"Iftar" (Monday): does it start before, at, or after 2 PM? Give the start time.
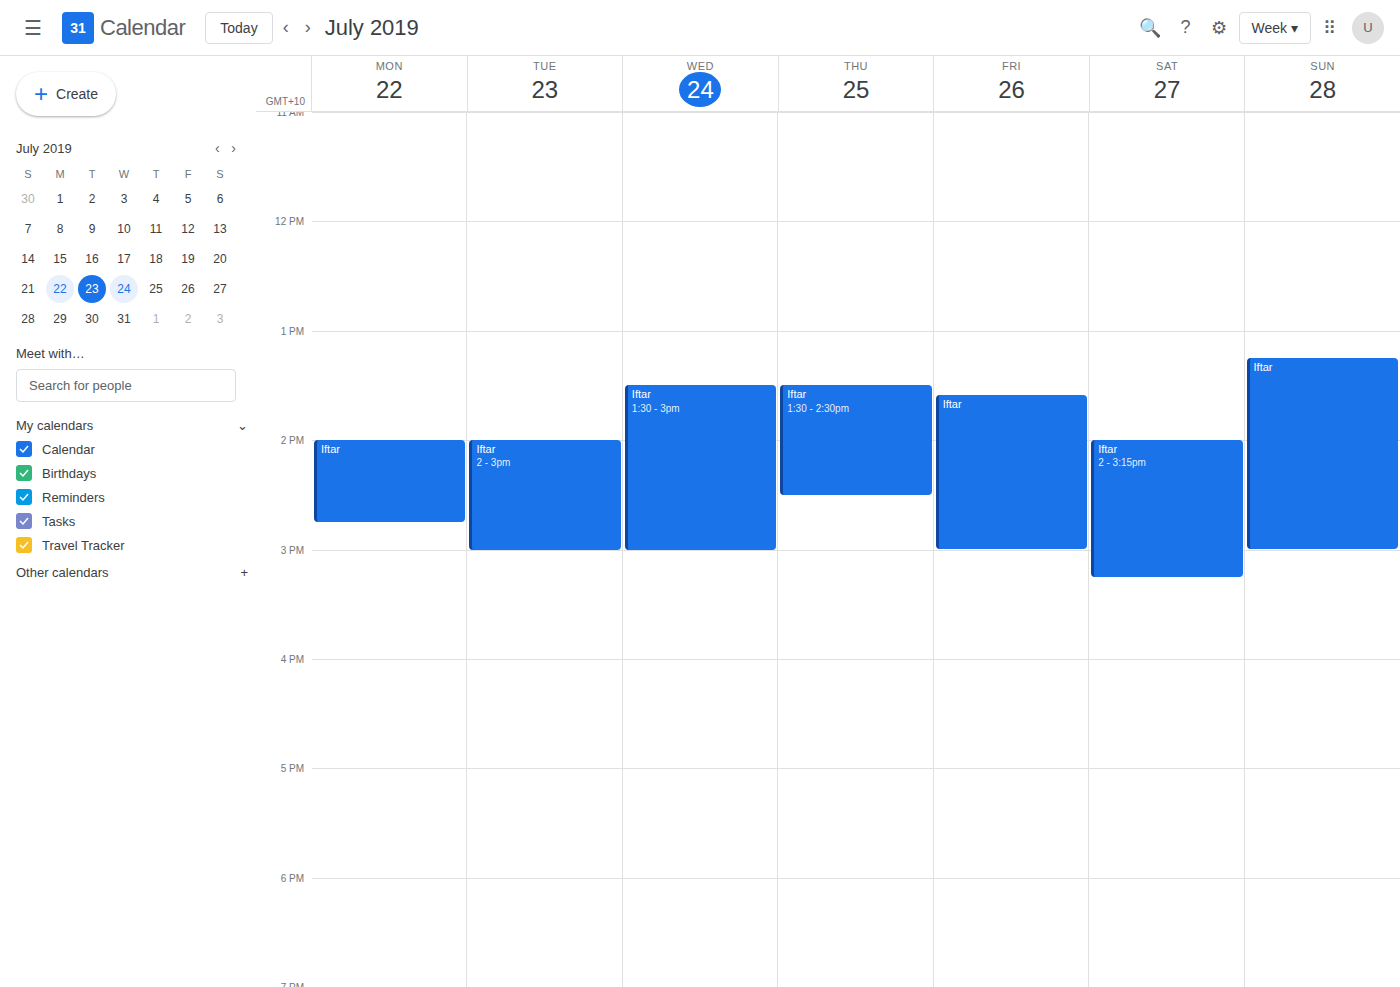
2:00 PM -- exactly at 2 PM, on the 2 PM line.